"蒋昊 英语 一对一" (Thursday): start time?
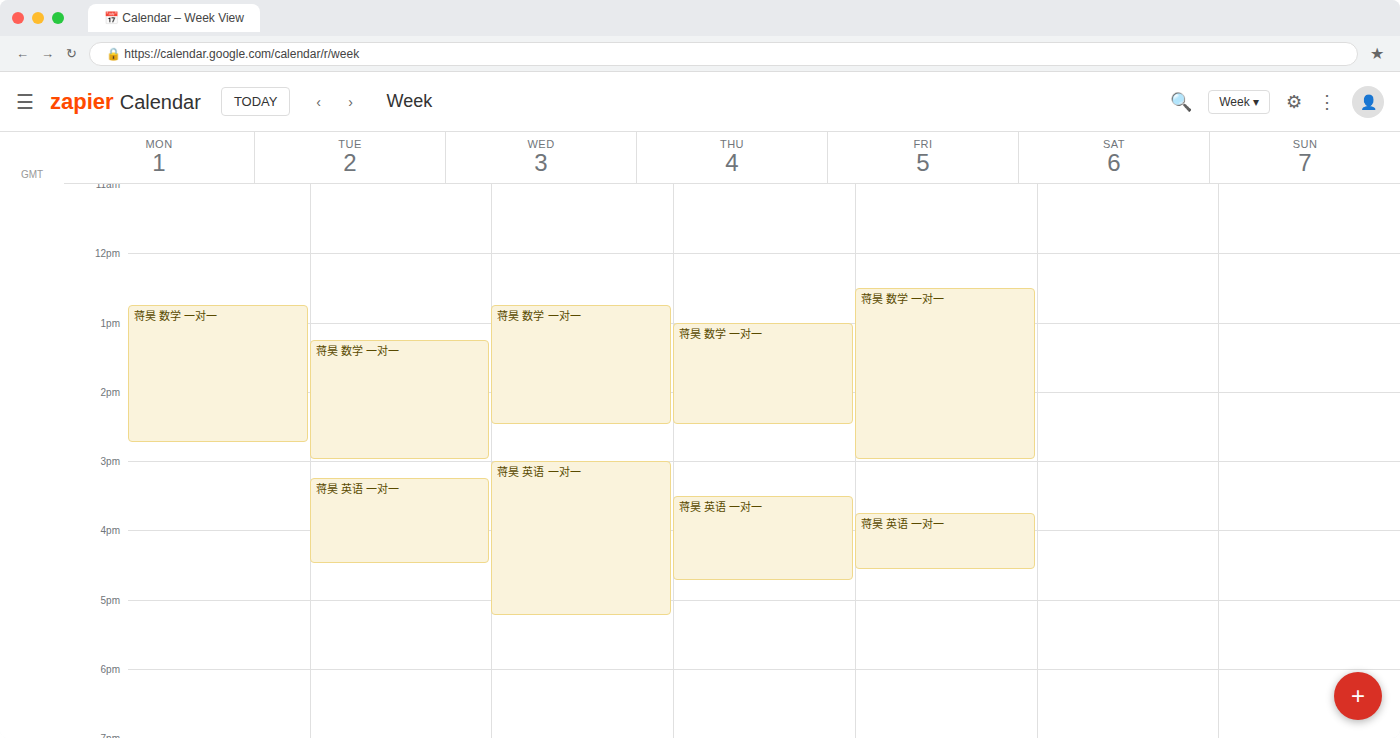
3:30 PM